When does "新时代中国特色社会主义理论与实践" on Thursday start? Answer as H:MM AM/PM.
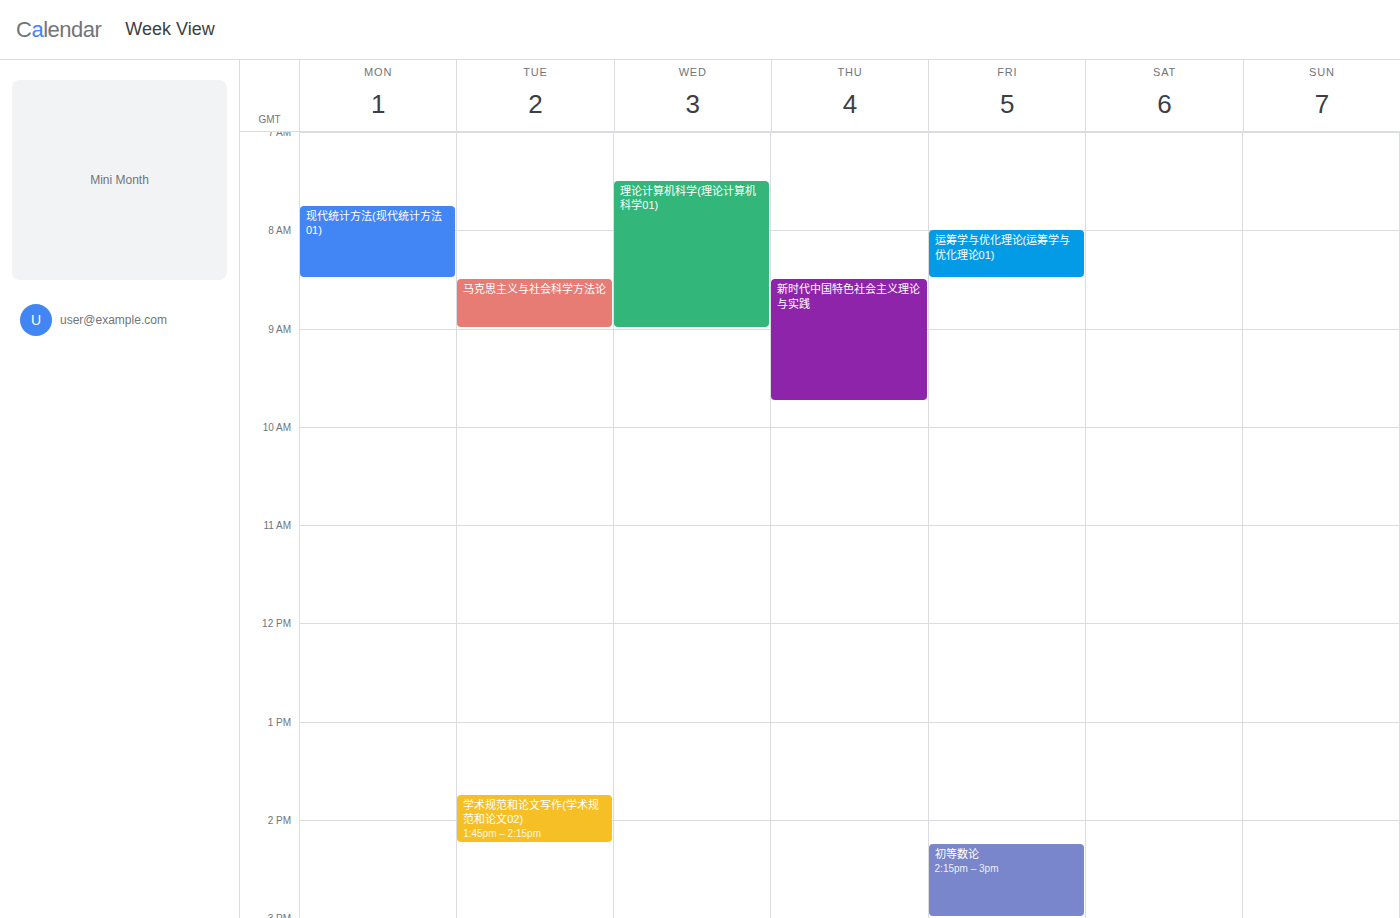
8:30 AM